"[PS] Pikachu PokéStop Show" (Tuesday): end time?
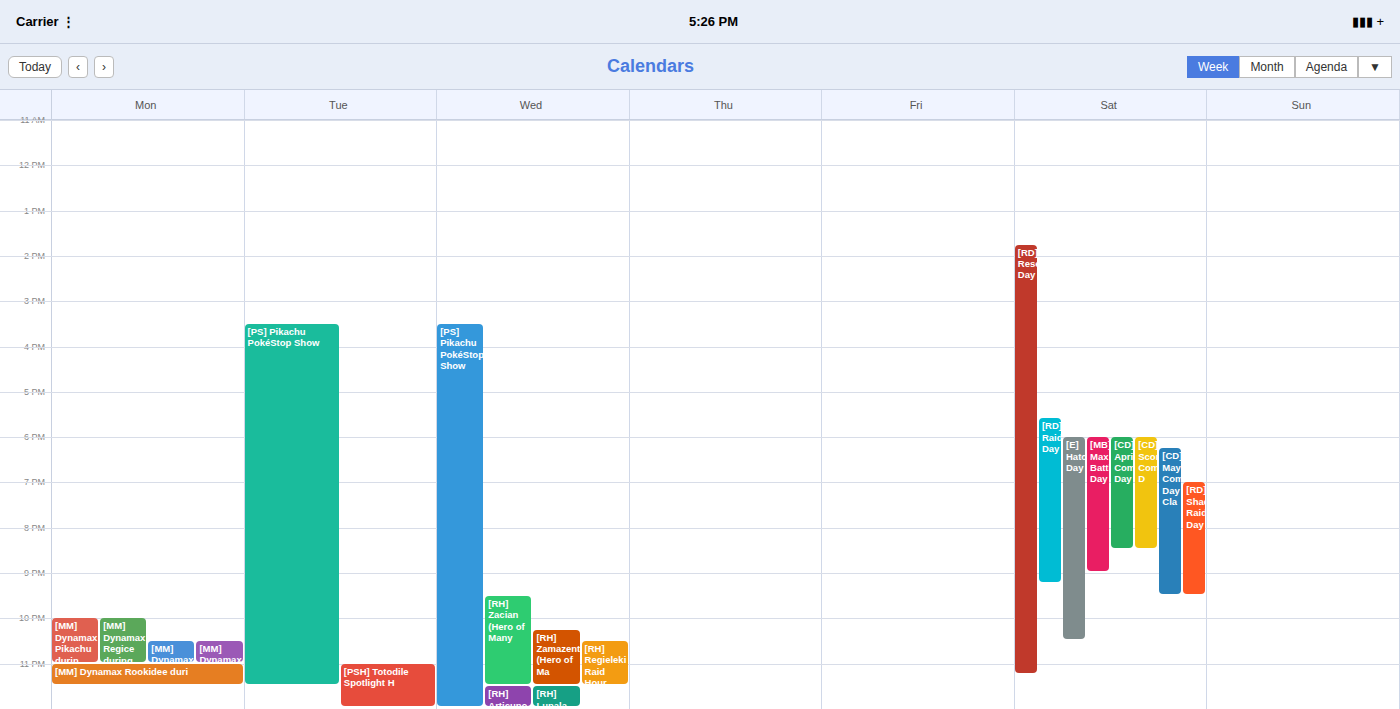
23:30